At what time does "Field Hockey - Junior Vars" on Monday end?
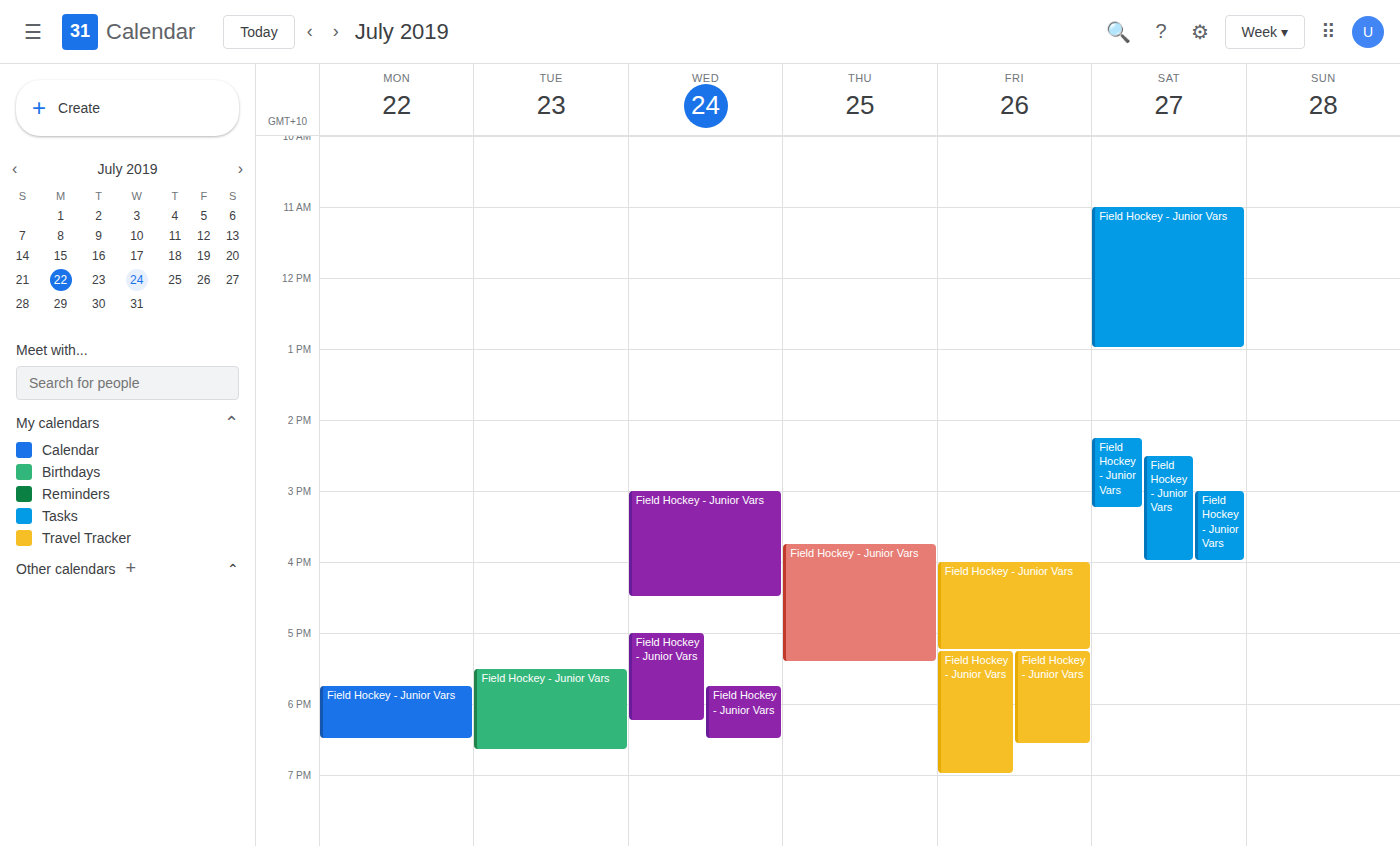
6:30 PM